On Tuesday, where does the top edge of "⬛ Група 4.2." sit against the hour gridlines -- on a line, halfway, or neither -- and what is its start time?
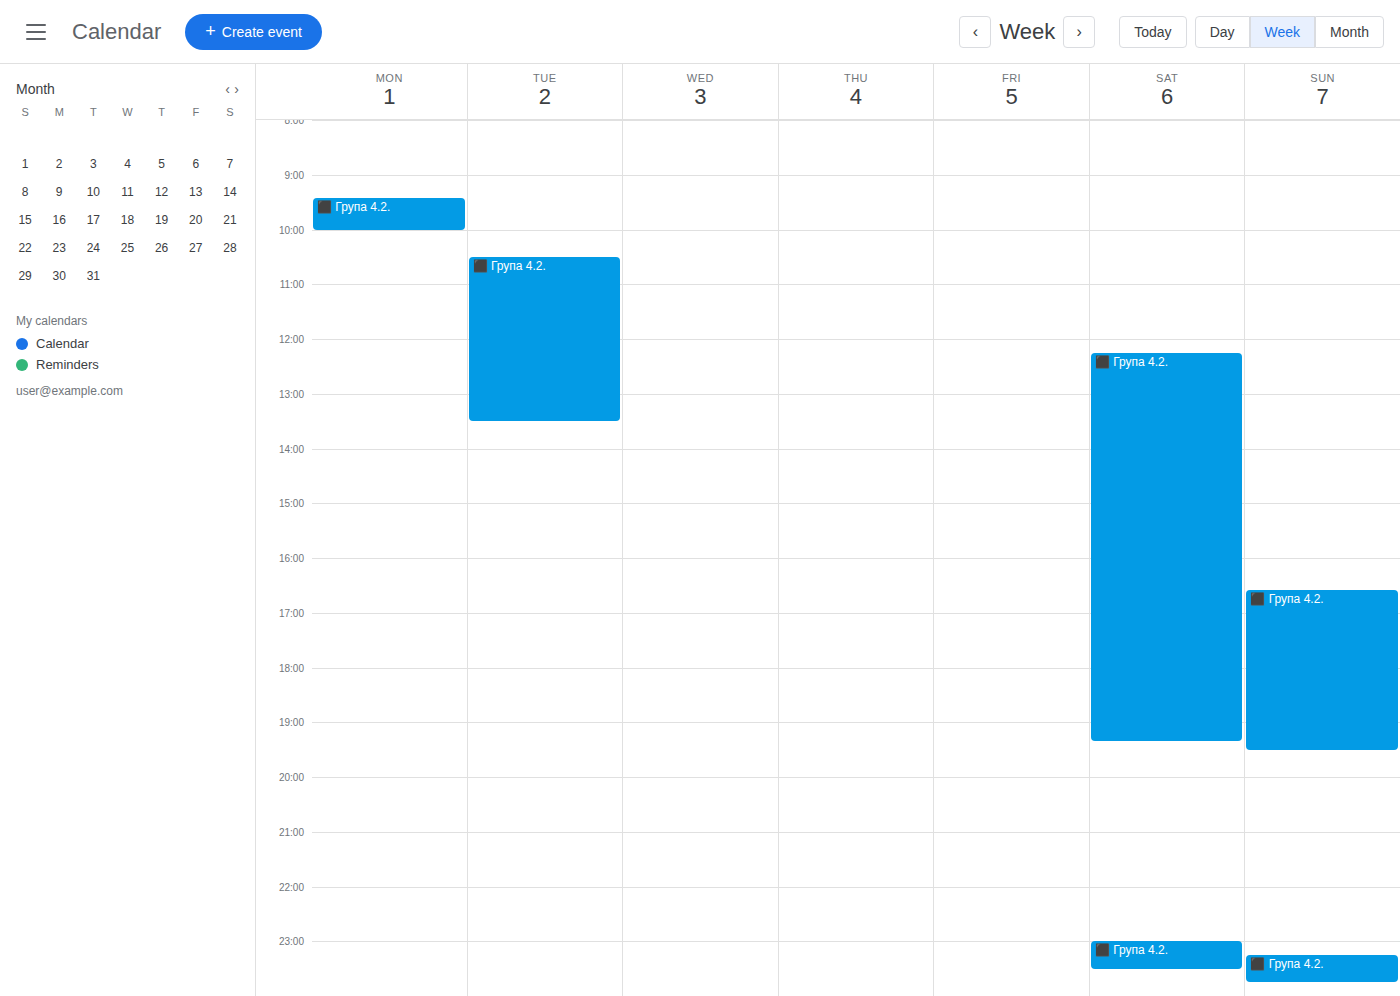
10:30 AM -- halfway between the 10 AM and 11 AM lines.